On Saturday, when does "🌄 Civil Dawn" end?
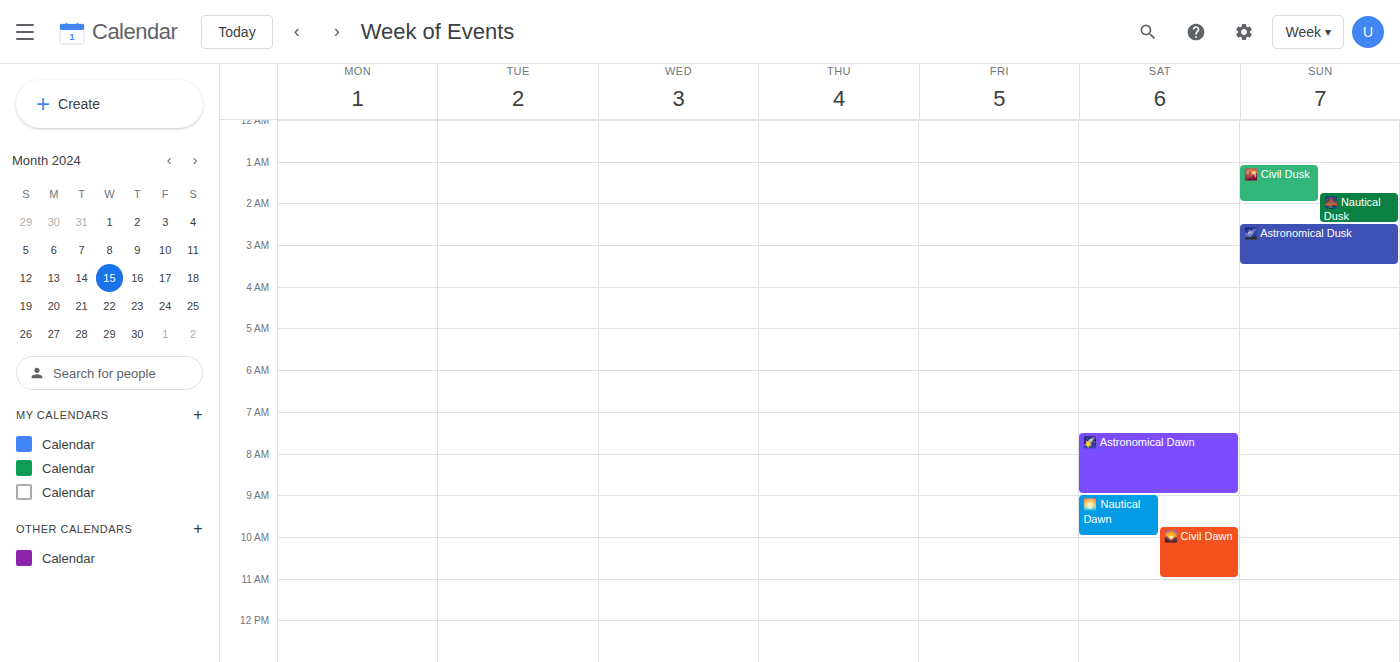
11:00